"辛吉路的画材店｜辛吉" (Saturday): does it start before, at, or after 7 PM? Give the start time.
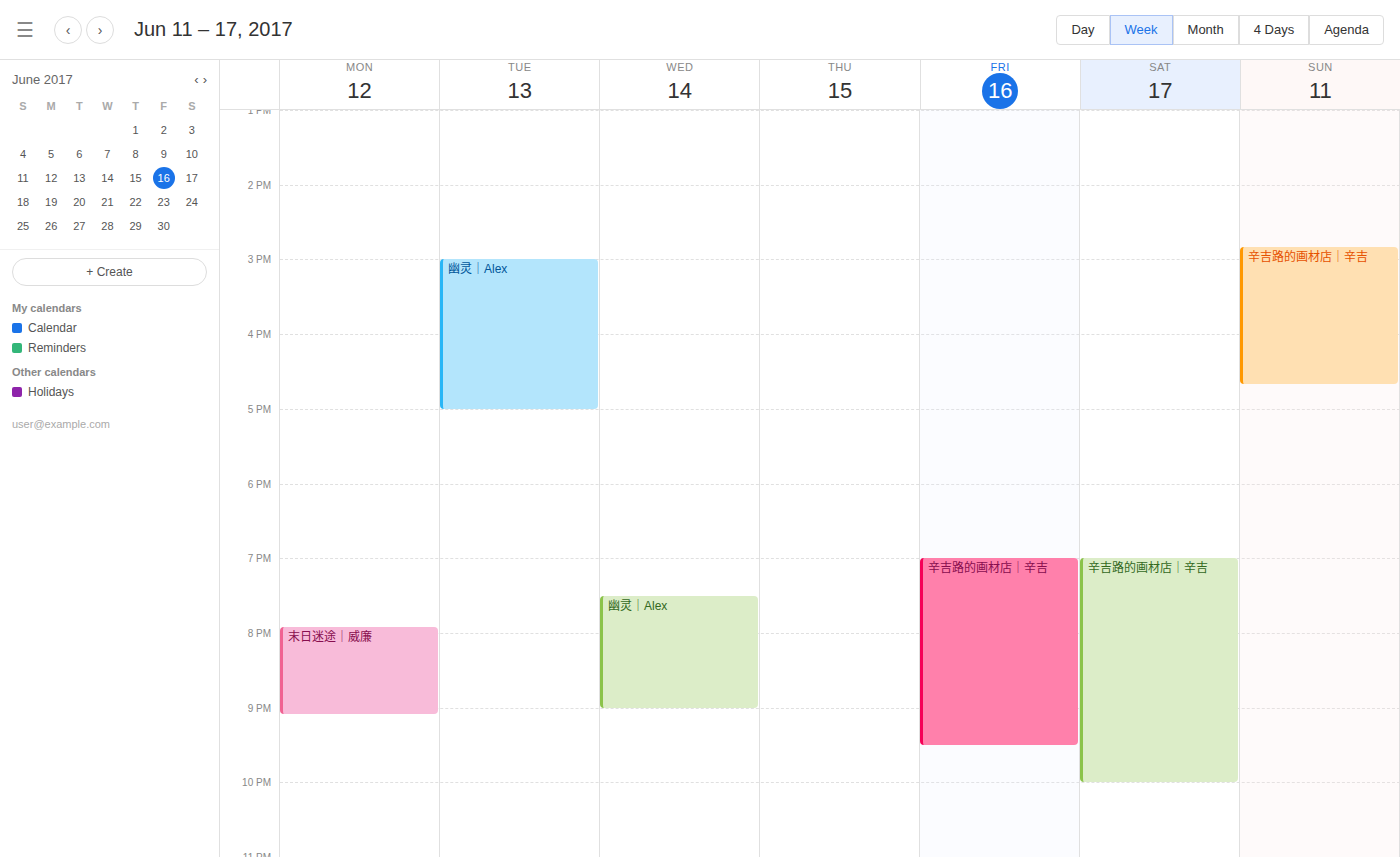
7:00 PM -- exactly at 7 PM, on the 7 PM line.